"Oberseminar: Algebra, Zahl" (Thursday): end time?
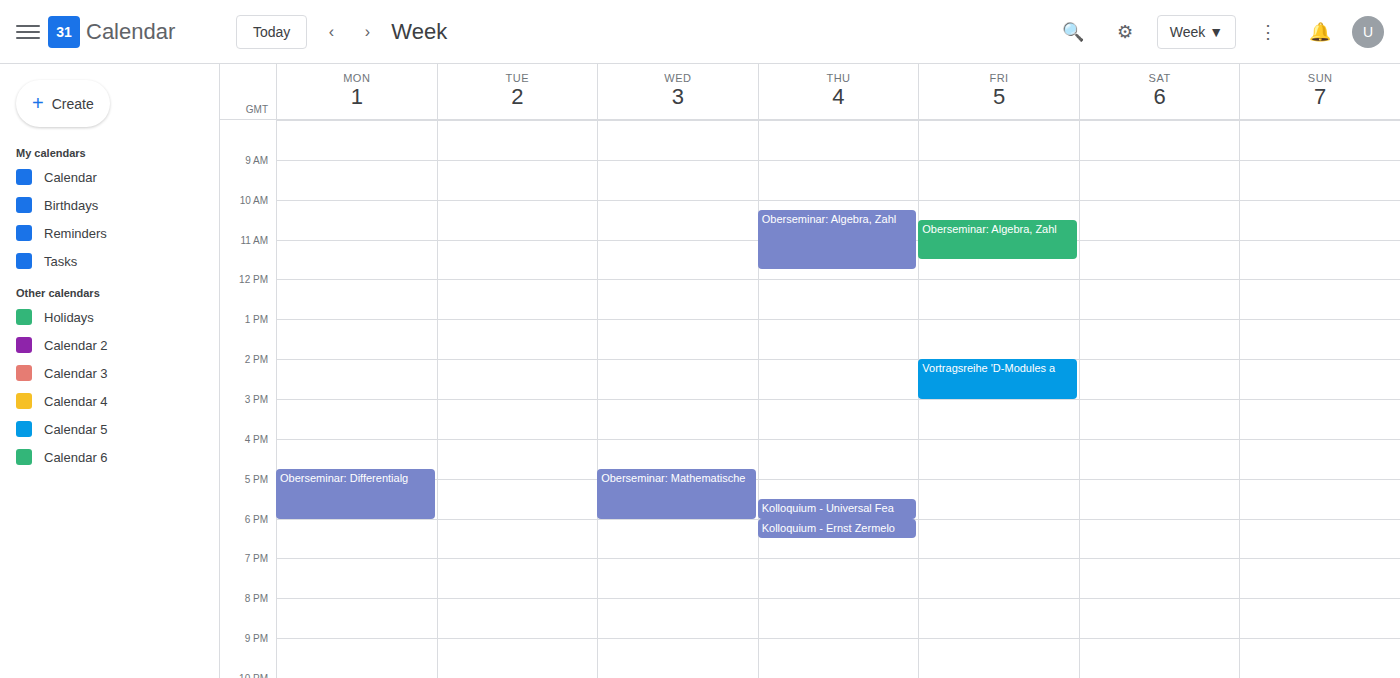
11:45 AM